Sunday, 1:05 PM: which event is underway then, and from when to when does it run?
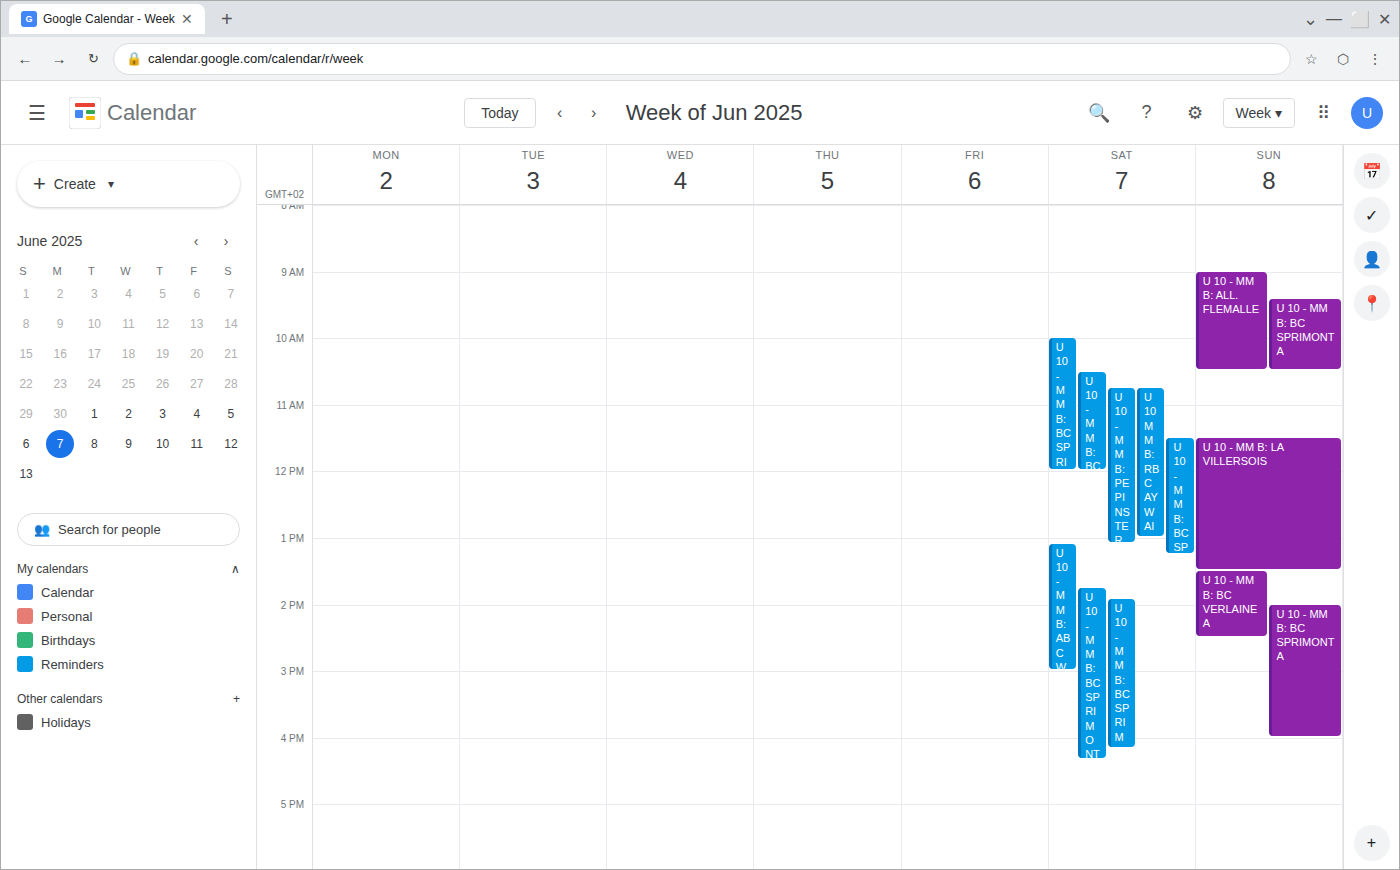
"U 10 - MM B: LA VILLERSOIS", 11:30 AM to 1:30 PM